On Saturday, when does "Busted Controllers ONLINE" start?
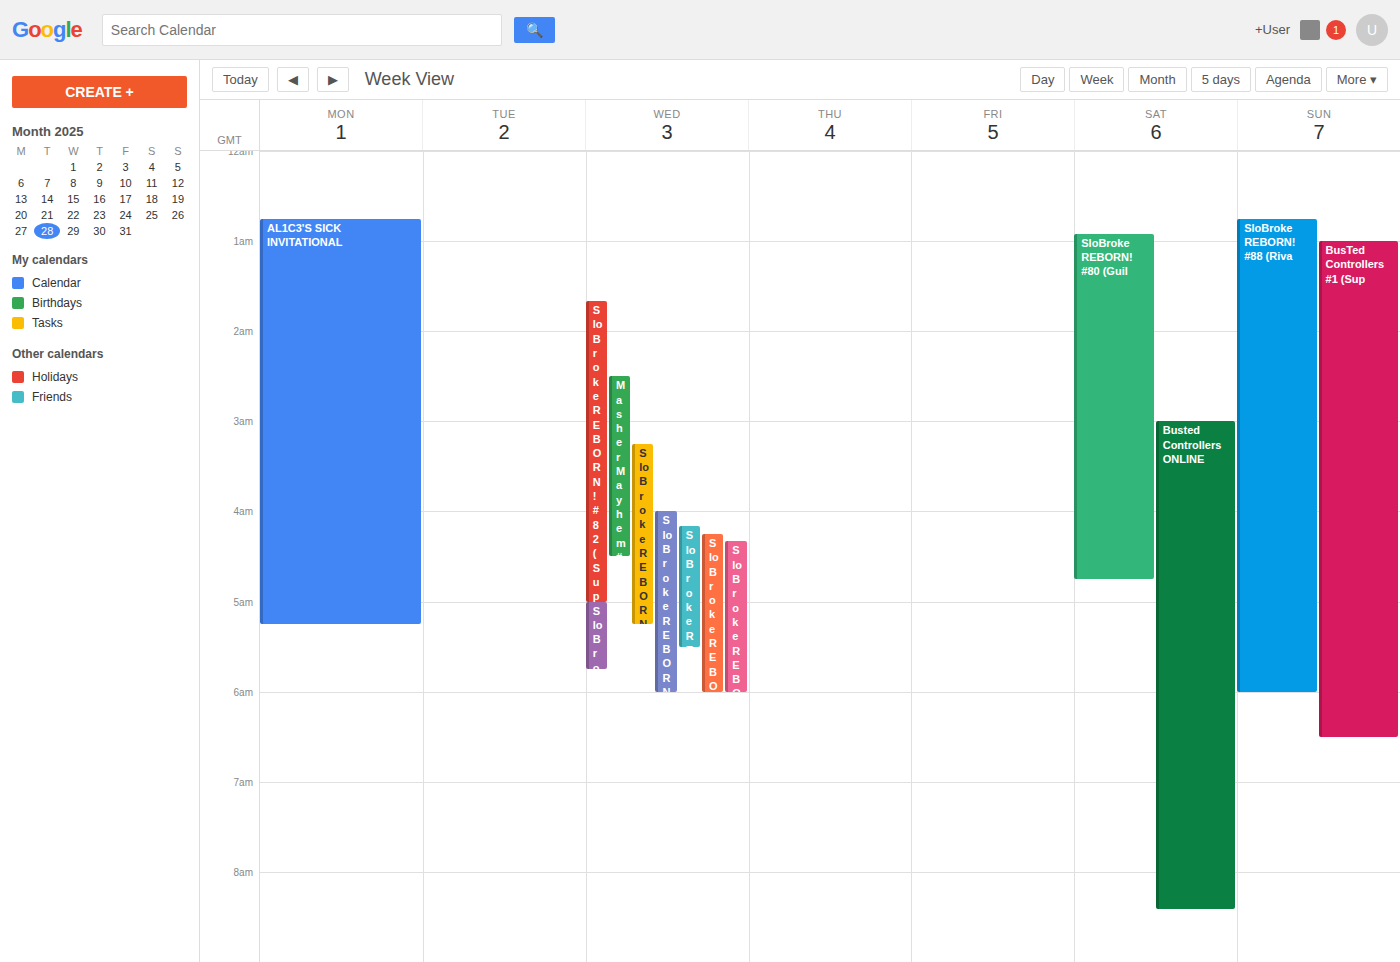
3:00 AM